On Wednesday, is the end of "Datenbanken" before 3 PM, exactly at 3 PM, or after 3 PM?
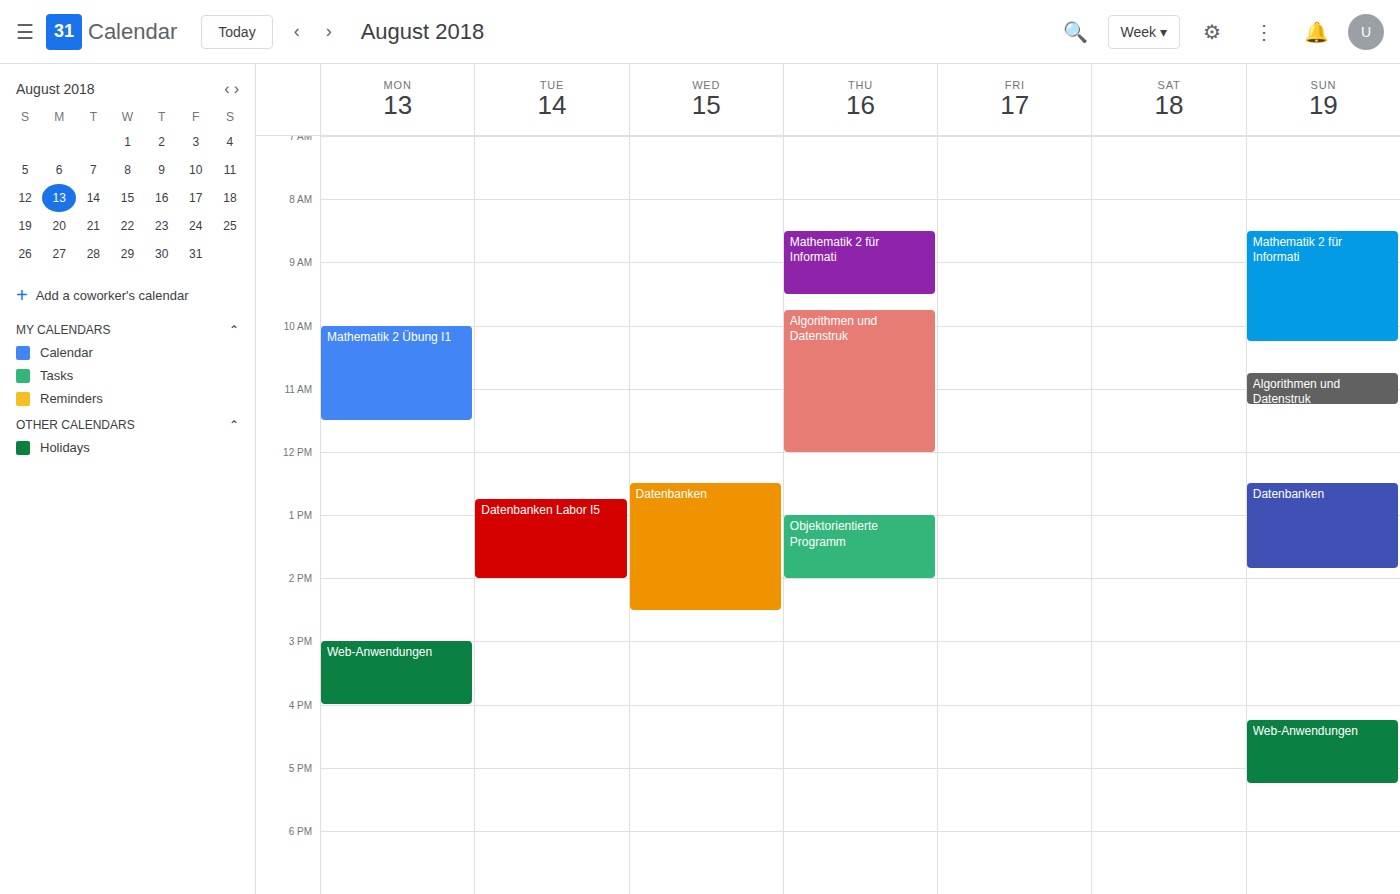
2:30 PM -- before 3 PM, 30 minutes above the 3 PM line.